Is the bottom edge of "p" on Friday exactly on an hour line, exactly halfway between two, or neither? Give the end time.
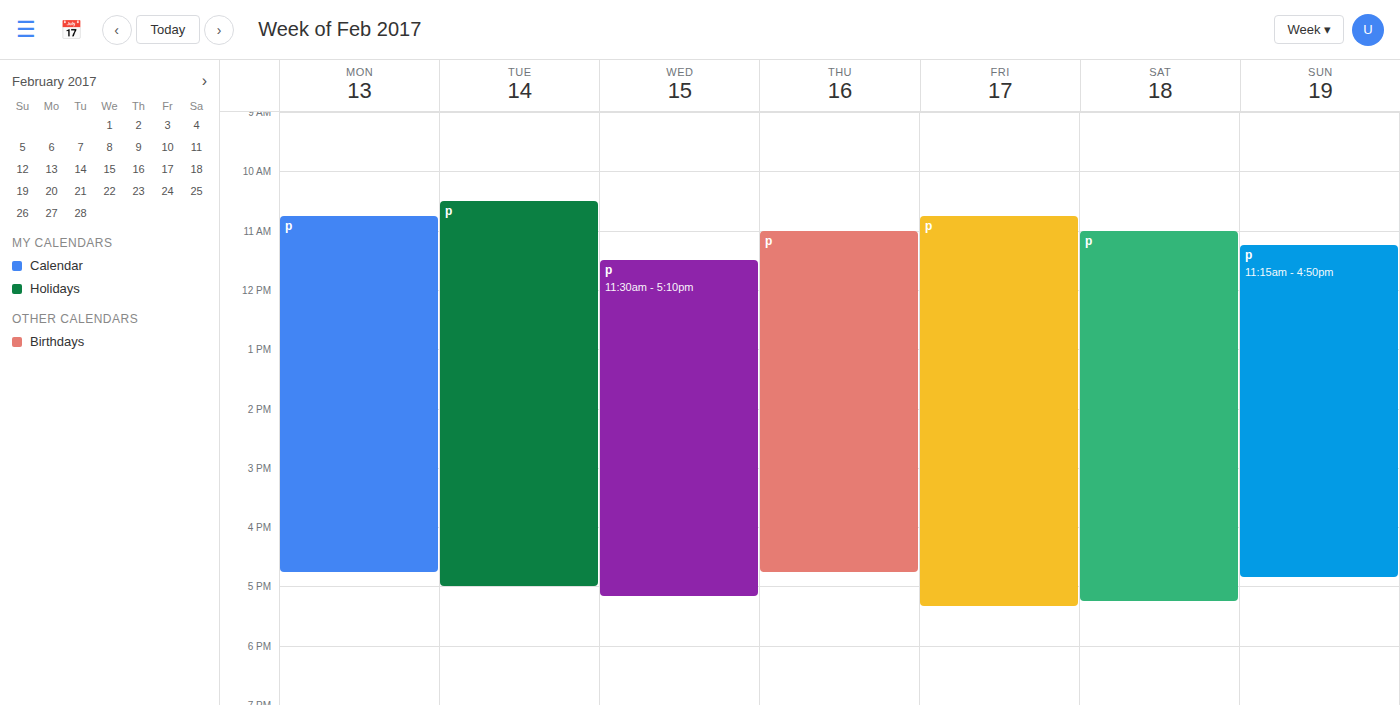
5:20 PM -- neither: 20 minutes below the 5 PM line and 40 minutes above the 6 PM line.